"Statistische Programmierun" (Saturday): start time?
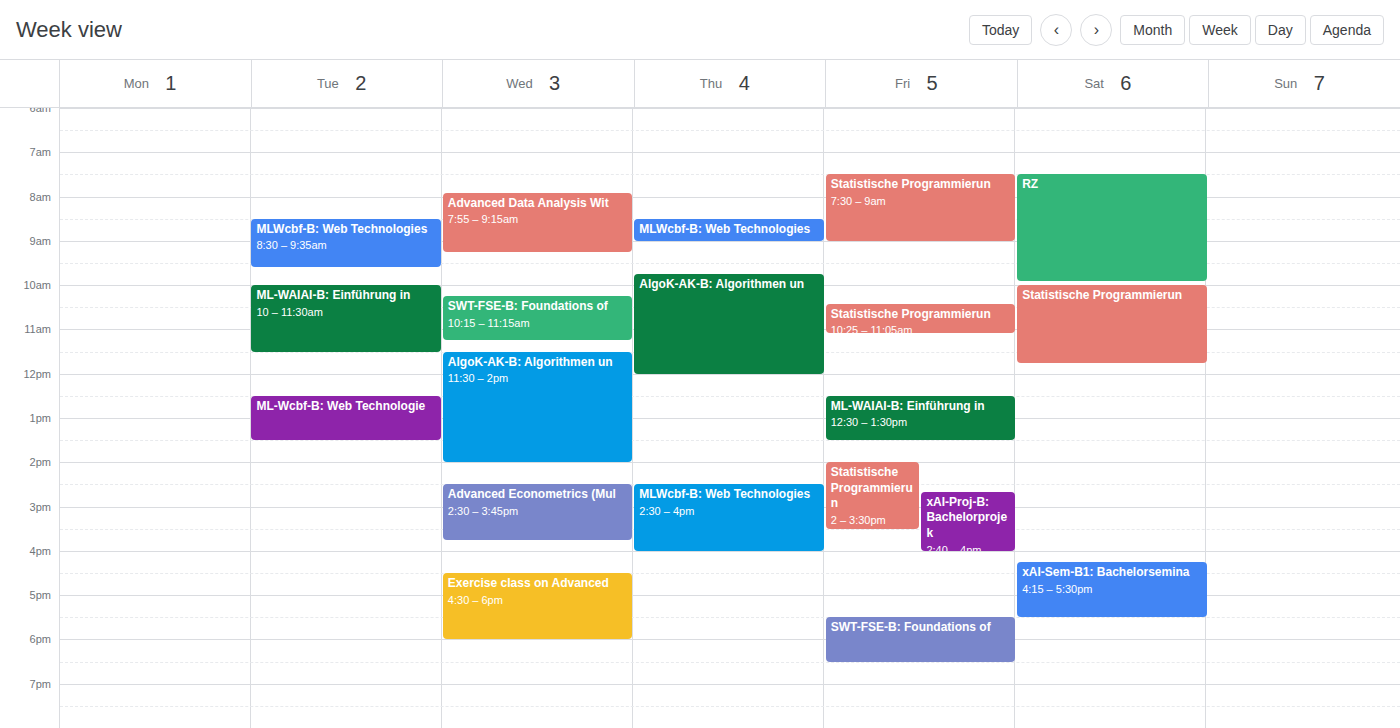
10:00 AM